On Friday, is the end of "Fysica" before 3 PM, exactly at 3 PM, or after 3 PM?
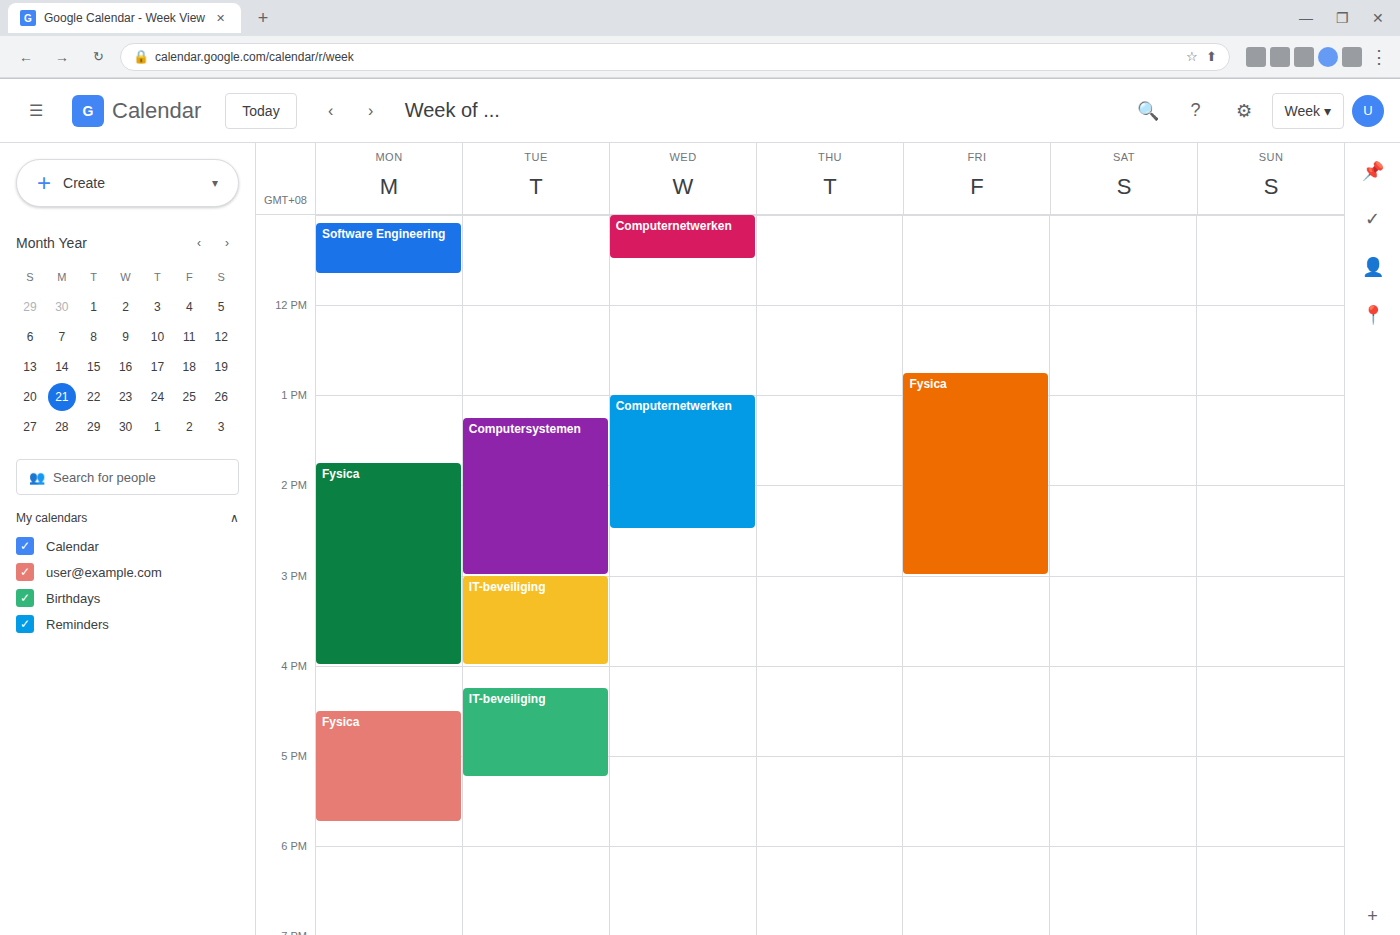
3:00 PM -- exactly at 3 PM, on the 3 PM line.